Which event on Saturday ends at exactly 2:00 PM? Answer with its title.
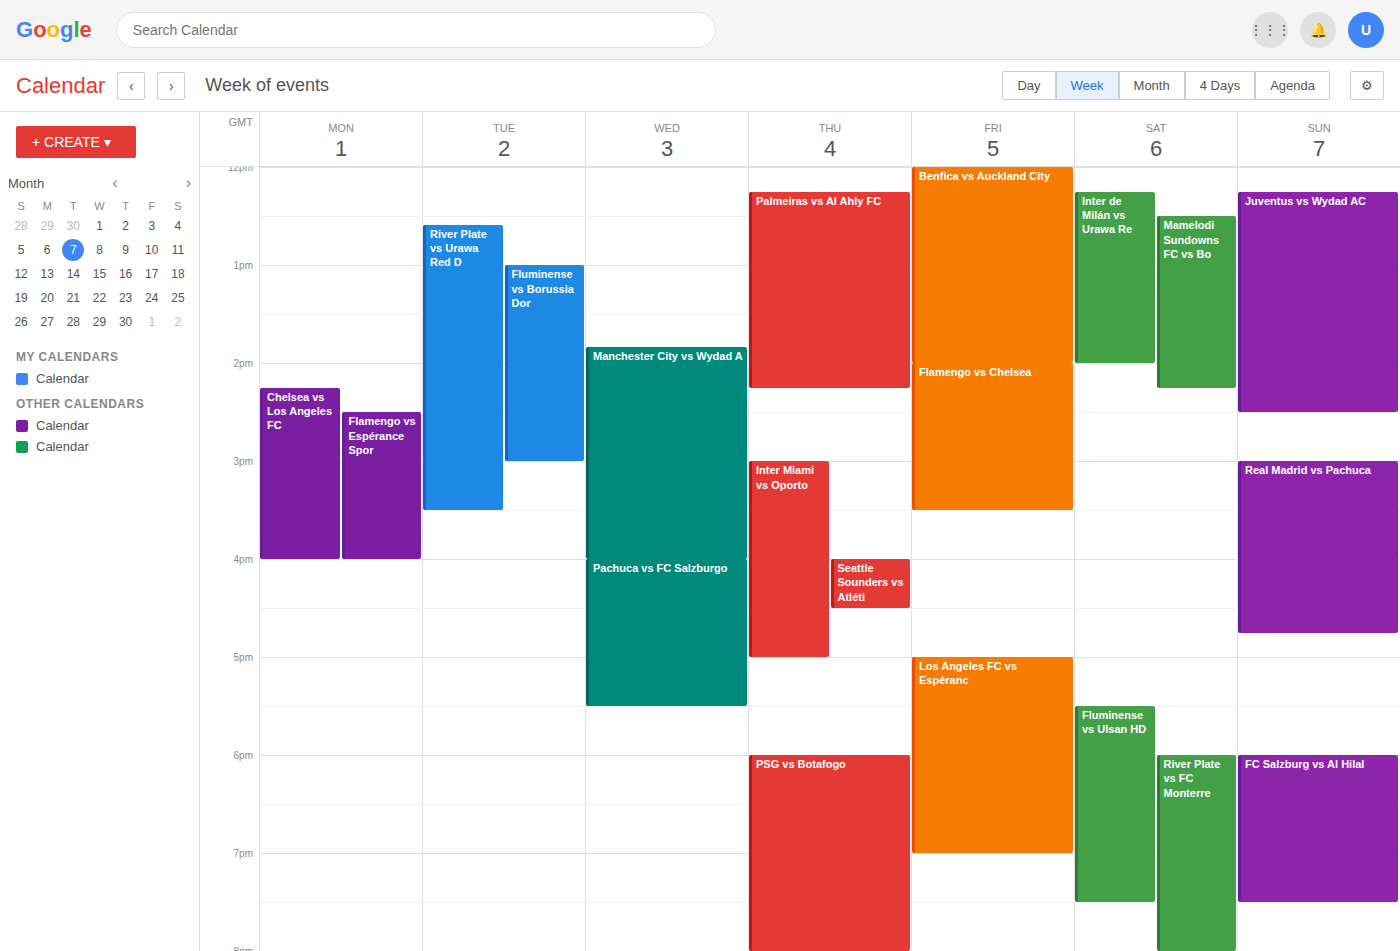
"Inter de Milán vs Urawa Re"